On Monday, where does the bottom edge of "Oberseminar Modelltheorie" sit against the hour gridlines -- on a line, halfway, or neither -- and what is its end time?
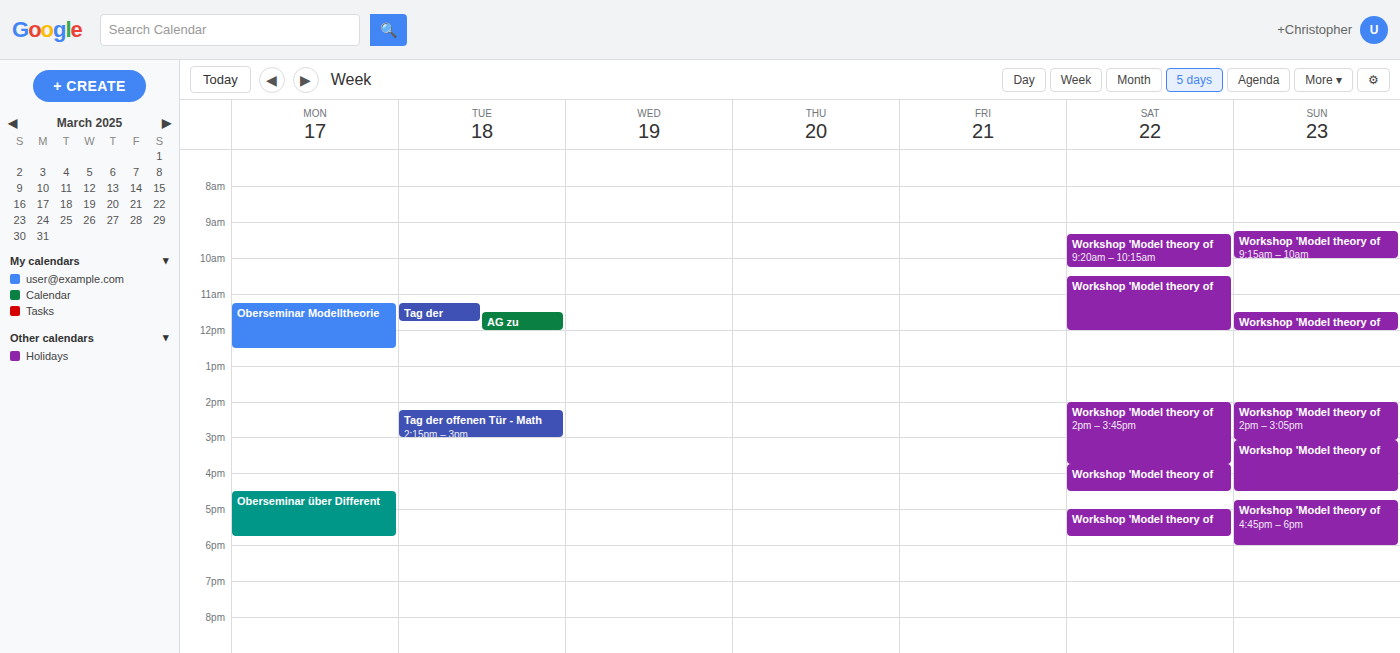
12:30 -- halfway between the 12:00 and 13:00 lines.